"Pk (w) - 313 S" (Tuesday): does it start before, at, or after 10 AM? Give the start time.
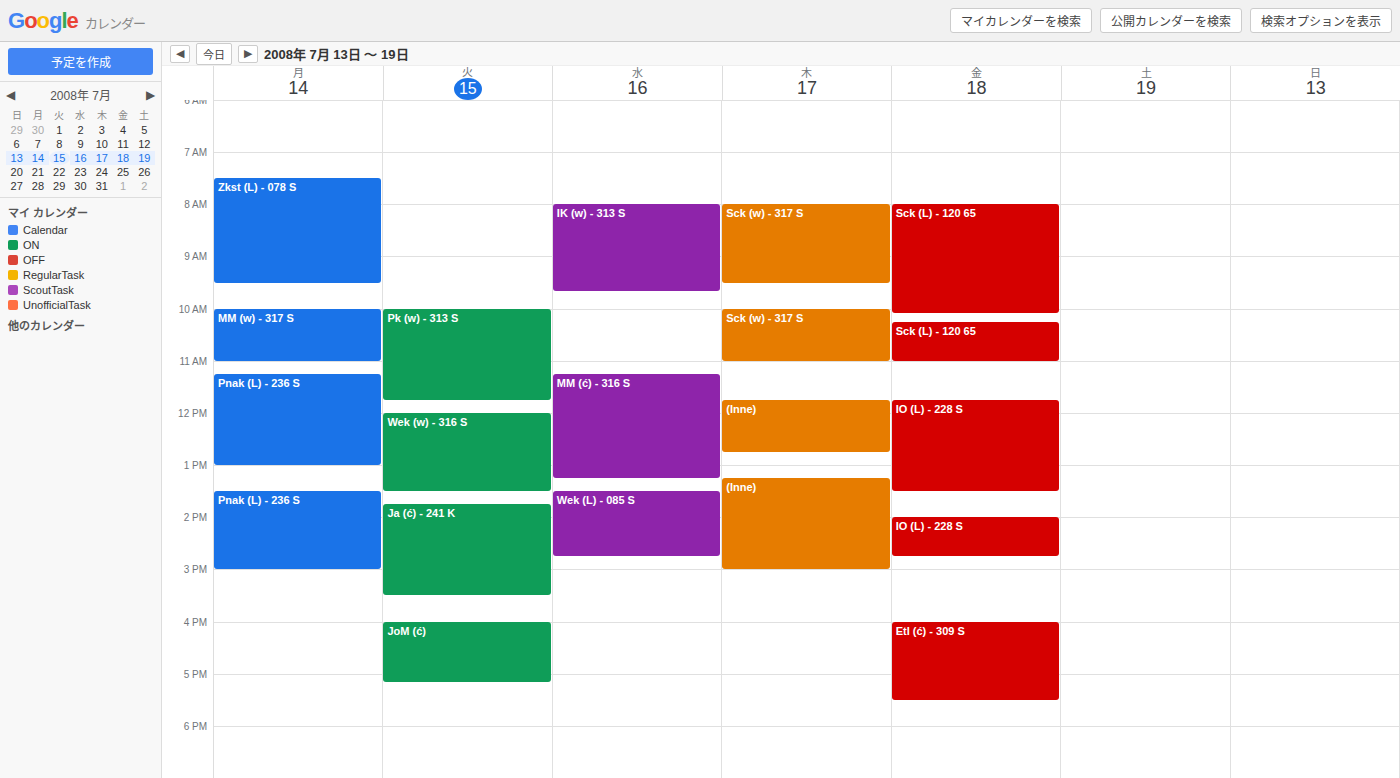
10:00 AM -- exactly at 10 AM, on the 10 AM line.